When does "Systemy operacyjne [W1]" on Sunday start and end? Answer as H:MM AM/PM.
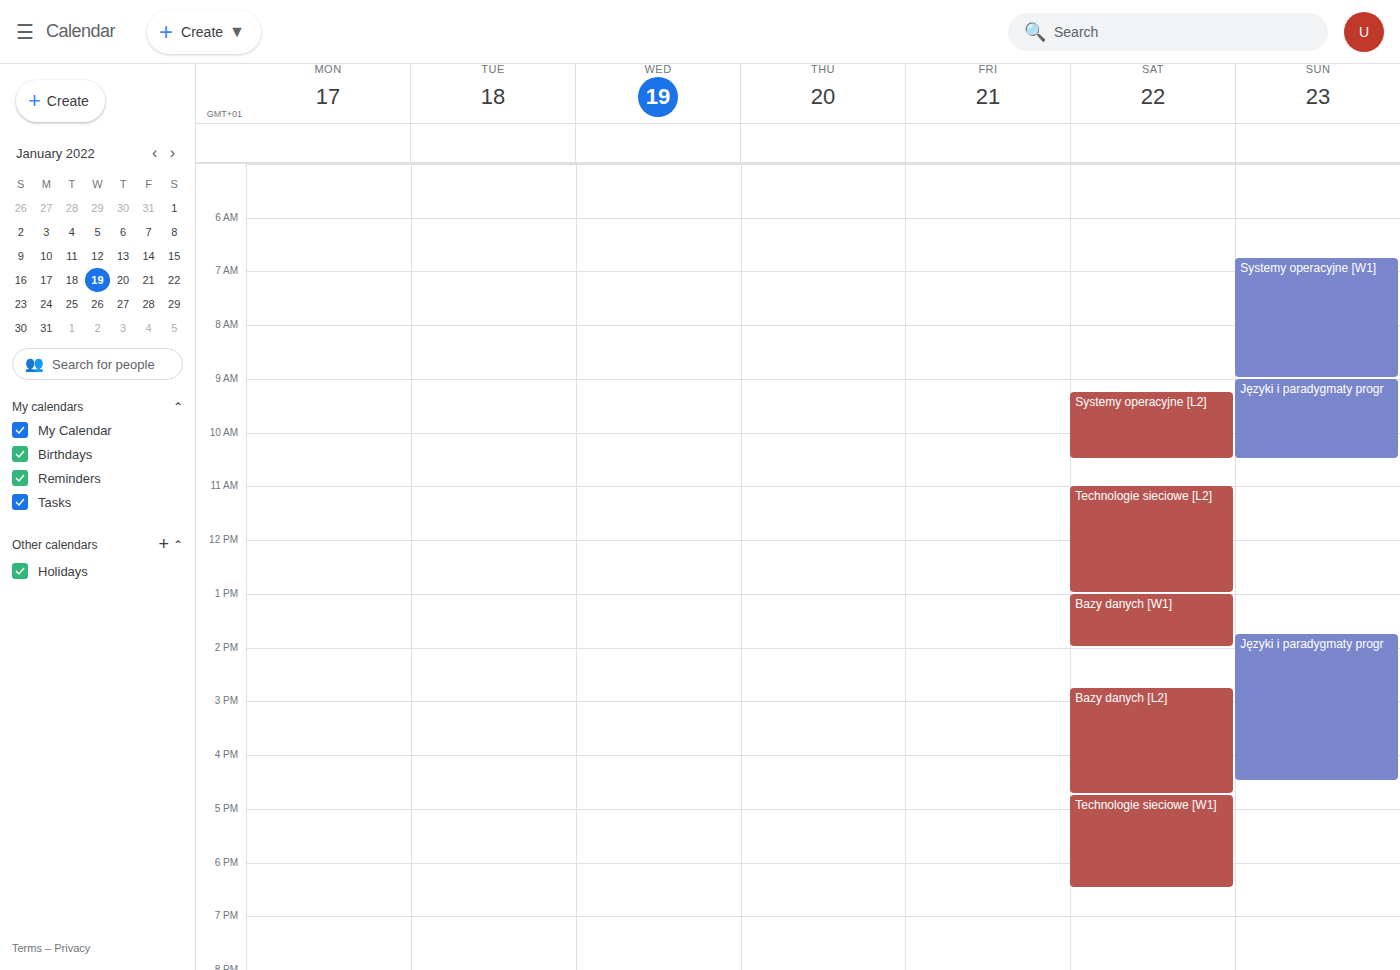
6:45 AM to 9:00 AM